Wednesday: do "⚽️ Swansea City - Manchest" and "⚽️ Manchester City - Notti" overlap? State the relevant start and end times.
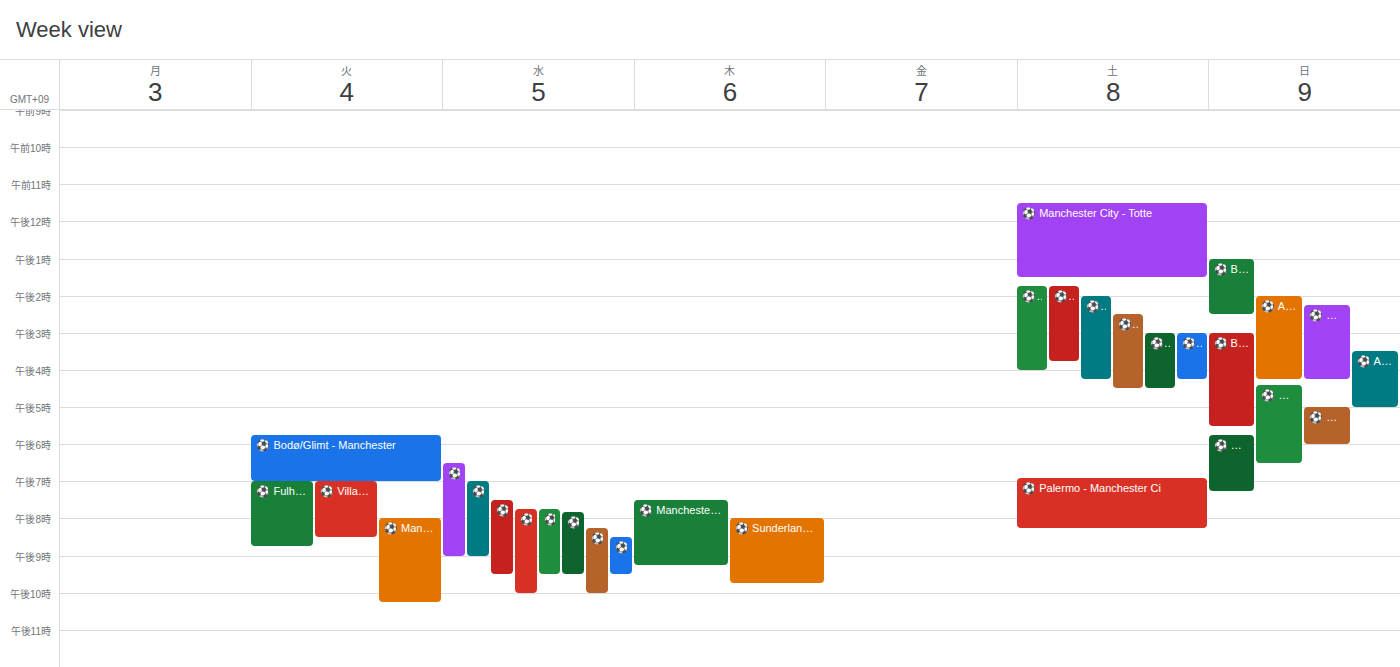
"⚽️ Manchester City - Notti" starts at 8:30 PM, before "⚽️ Swansea City - Manchest" ends at 9:30 PM -- they overlap.